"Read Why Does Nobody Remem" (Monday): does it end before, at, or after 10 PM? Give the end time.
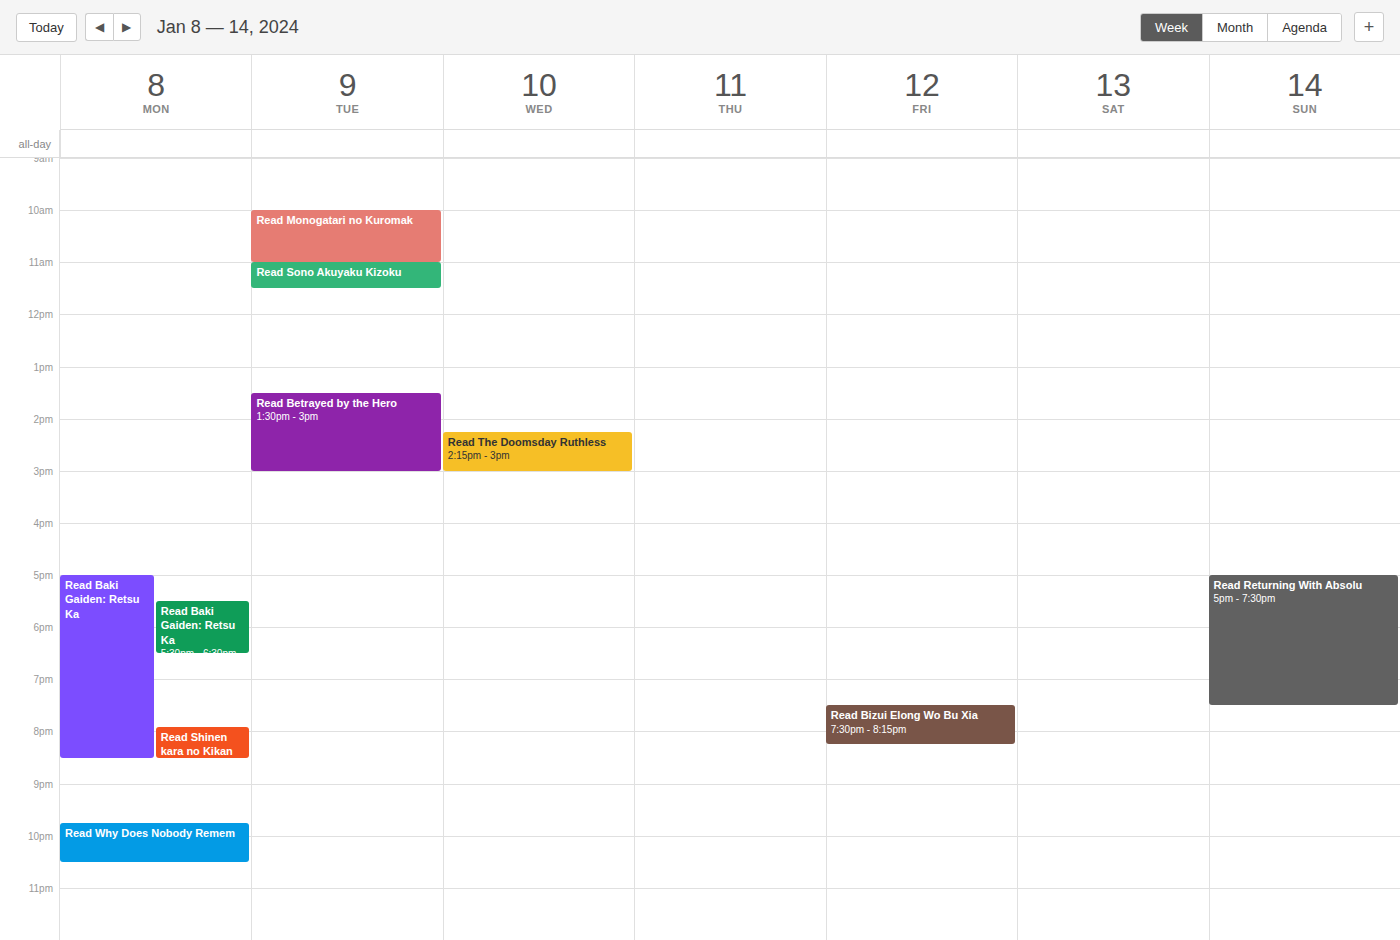
10:30 PM -- after 10 PM, 30 minutes below the 10 PM line.